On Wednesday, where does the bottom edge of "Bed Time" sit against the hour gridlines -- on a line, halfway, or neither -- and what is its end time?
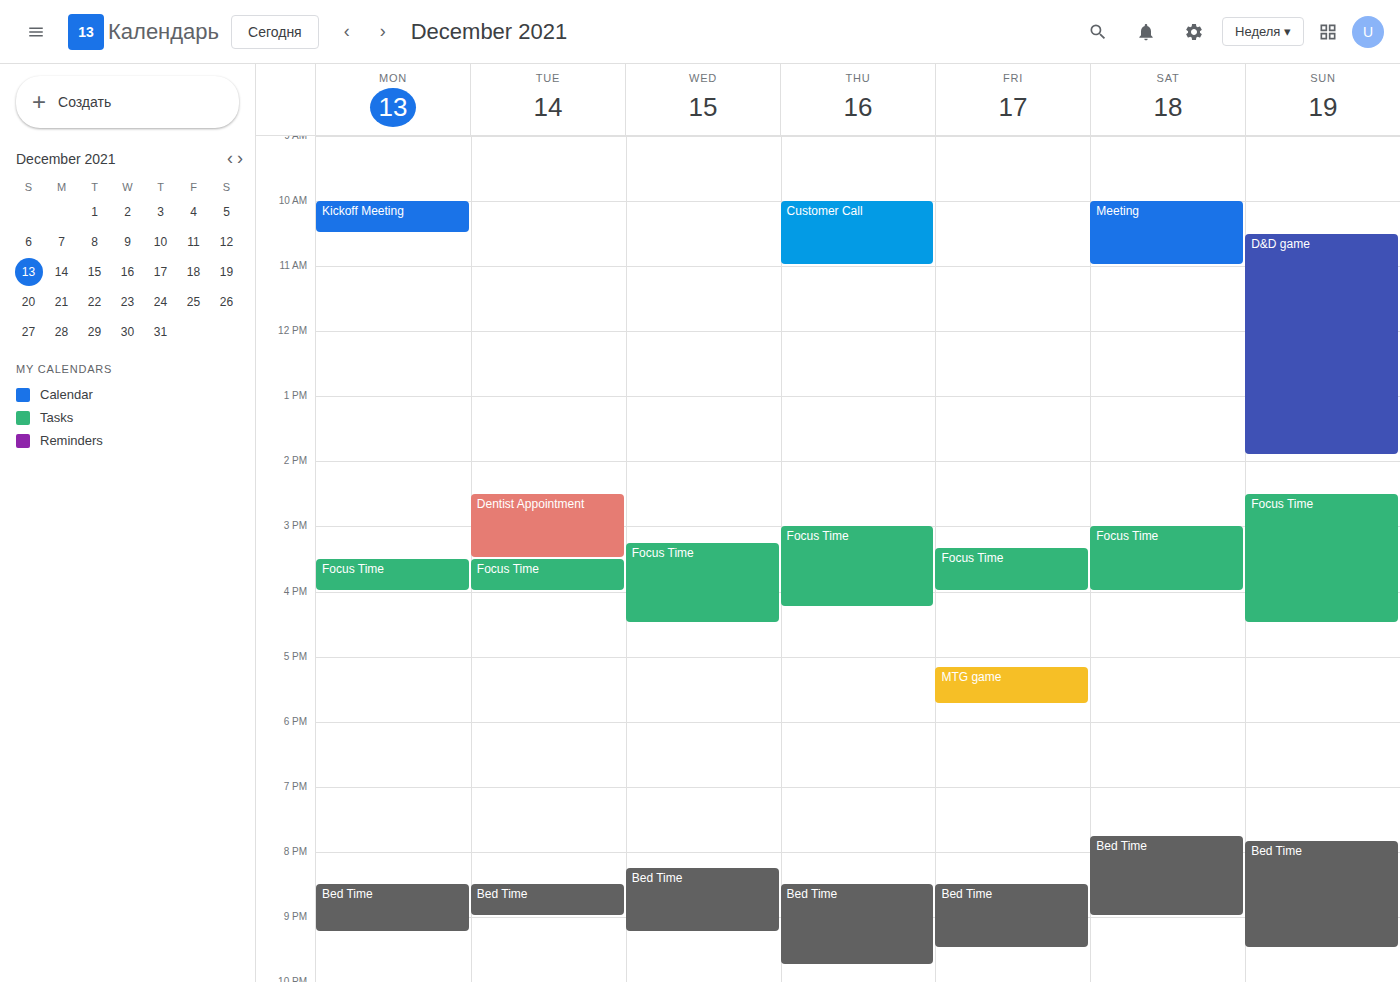
9:15 PM -- neither: a quarter of the way from the 9 PM line to the 10 PM line.